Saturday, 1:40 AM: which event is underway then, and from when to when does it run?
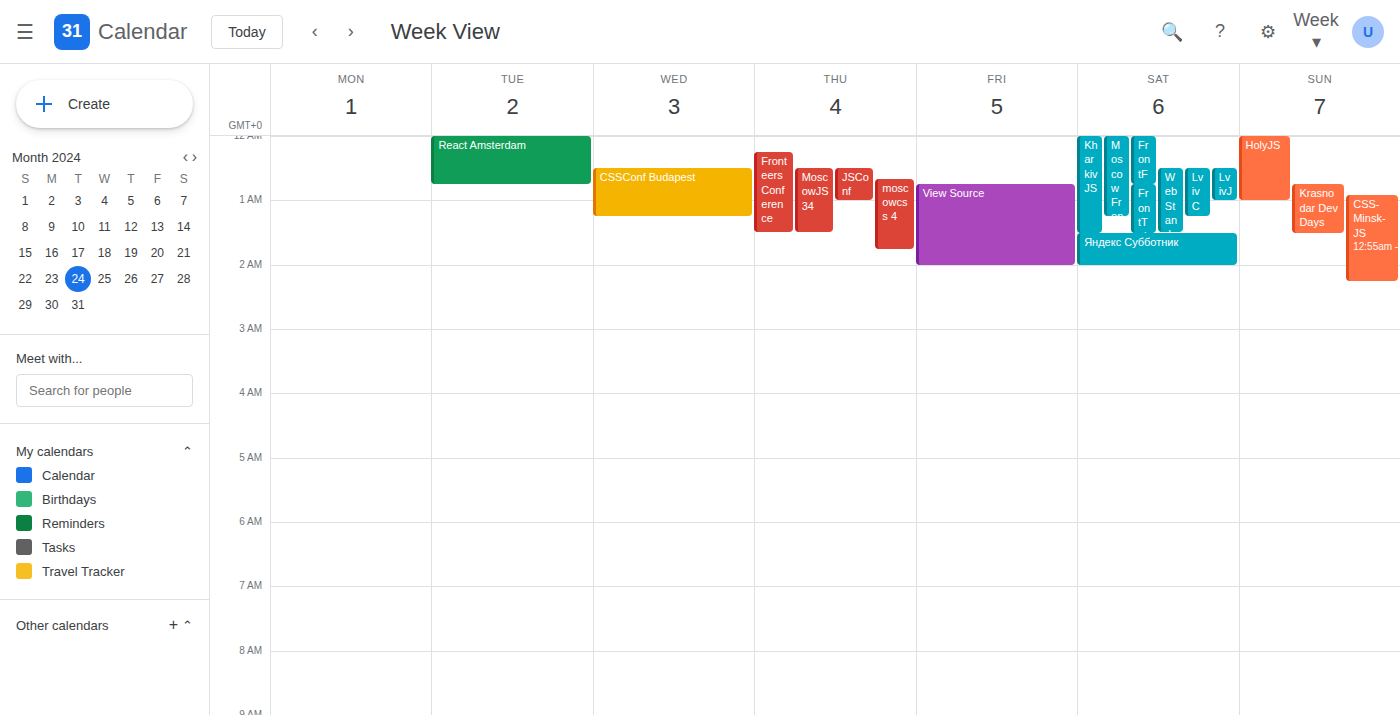
"Яндекс Субботник", 1:30 AM to 2:00 AM